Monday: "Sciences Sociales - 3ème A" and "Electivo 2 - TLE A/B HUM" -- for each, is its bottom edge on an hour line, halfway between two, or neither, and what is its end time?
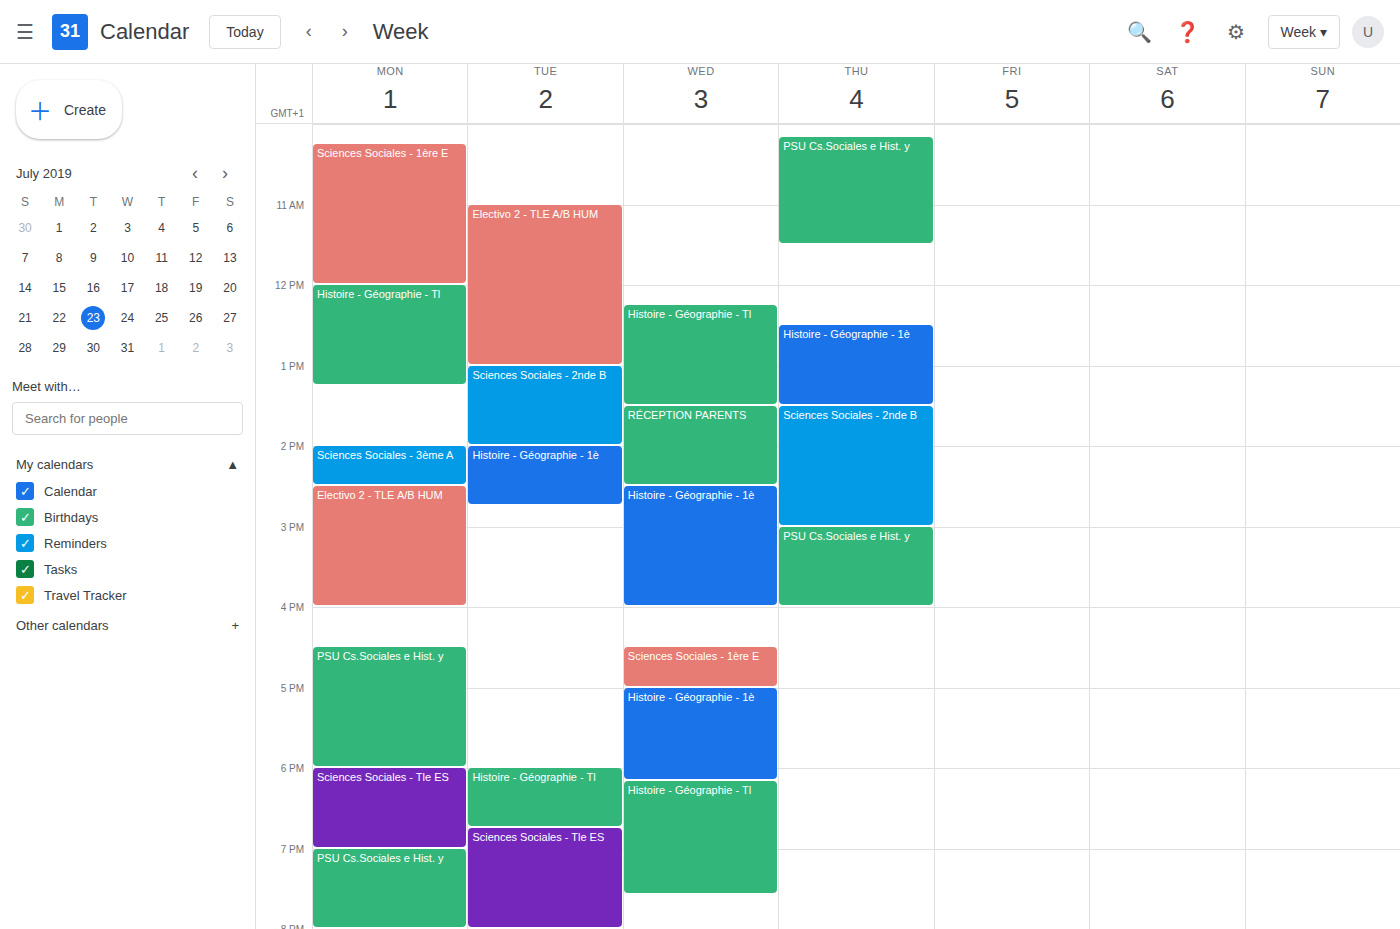
"Sciences Sociales - 3ème A": 2:30 PM, halfway between the 2 PM and 3 PM lines. "Electivo 2 - TLE A/B HUM": 4:00 PM, exactly on the 4 PM line.